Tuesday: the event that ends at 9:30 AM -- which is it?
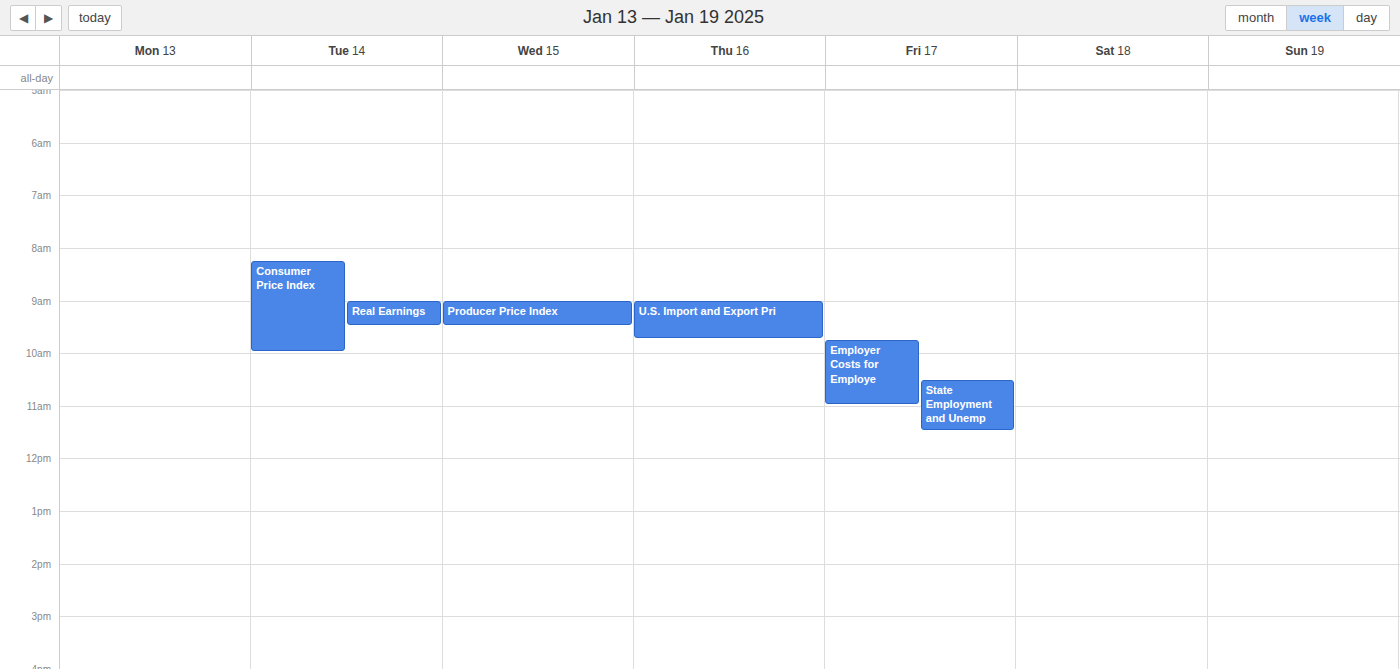
"Real Earnings"